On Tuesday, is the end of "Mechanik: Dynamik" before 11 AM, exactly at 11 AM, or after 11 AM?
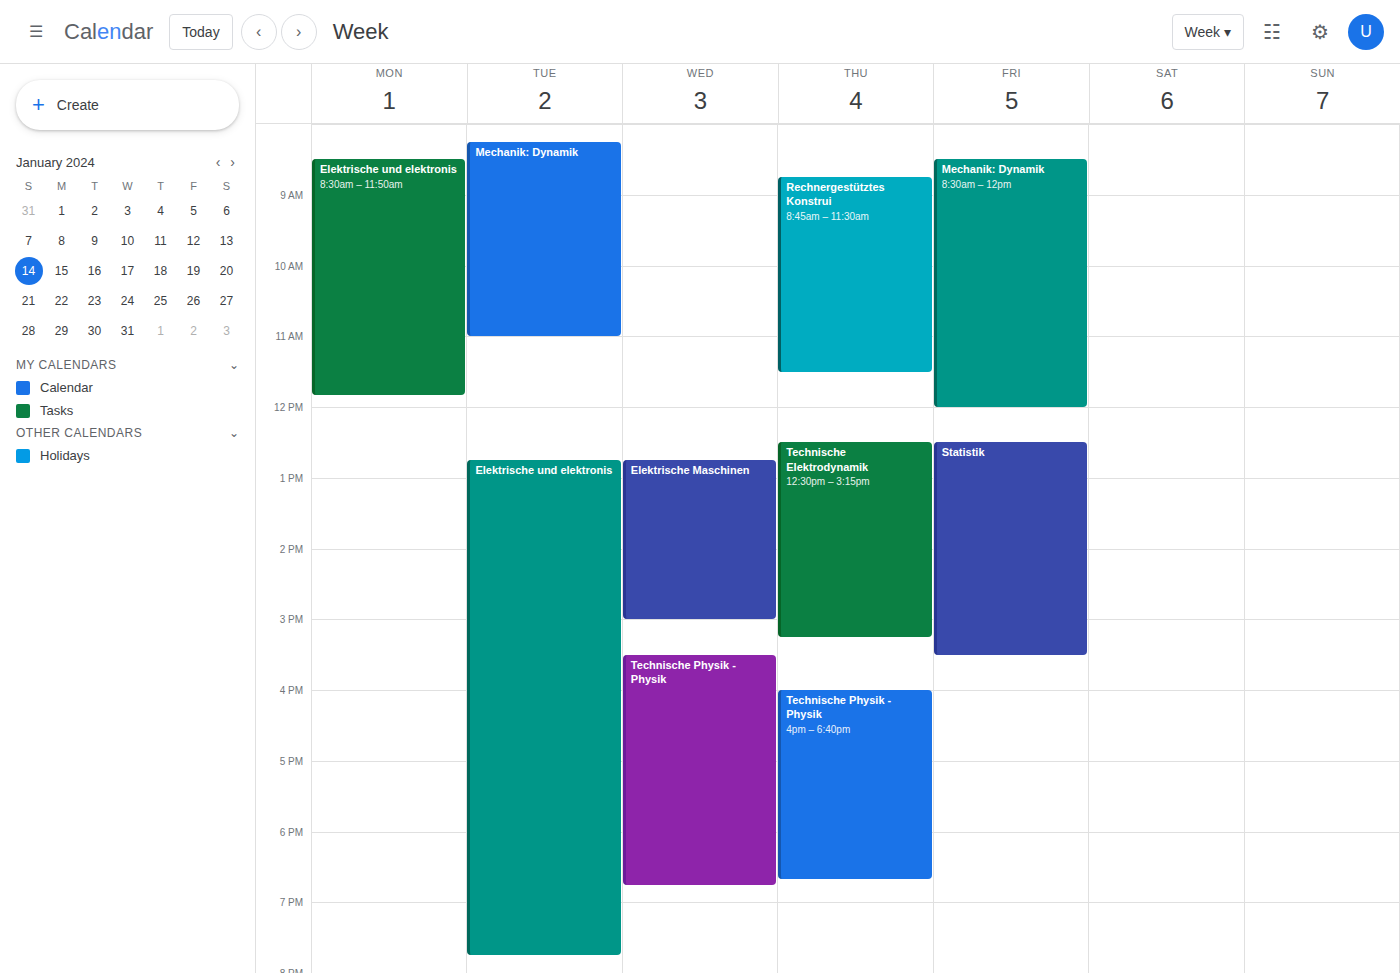
11:00 AM -- exactly at 11 AM, on the 11 AM line.